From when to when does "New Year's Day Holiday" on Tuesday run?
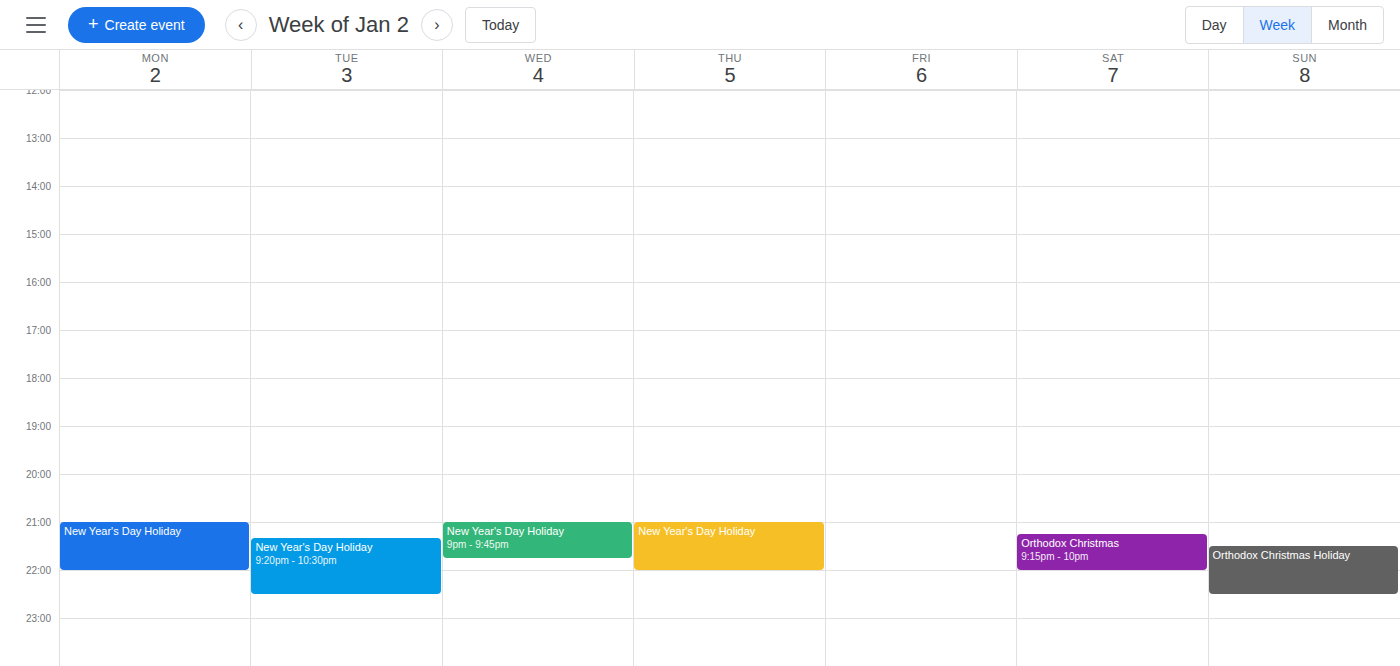
9:20 PM to 10:30 PM